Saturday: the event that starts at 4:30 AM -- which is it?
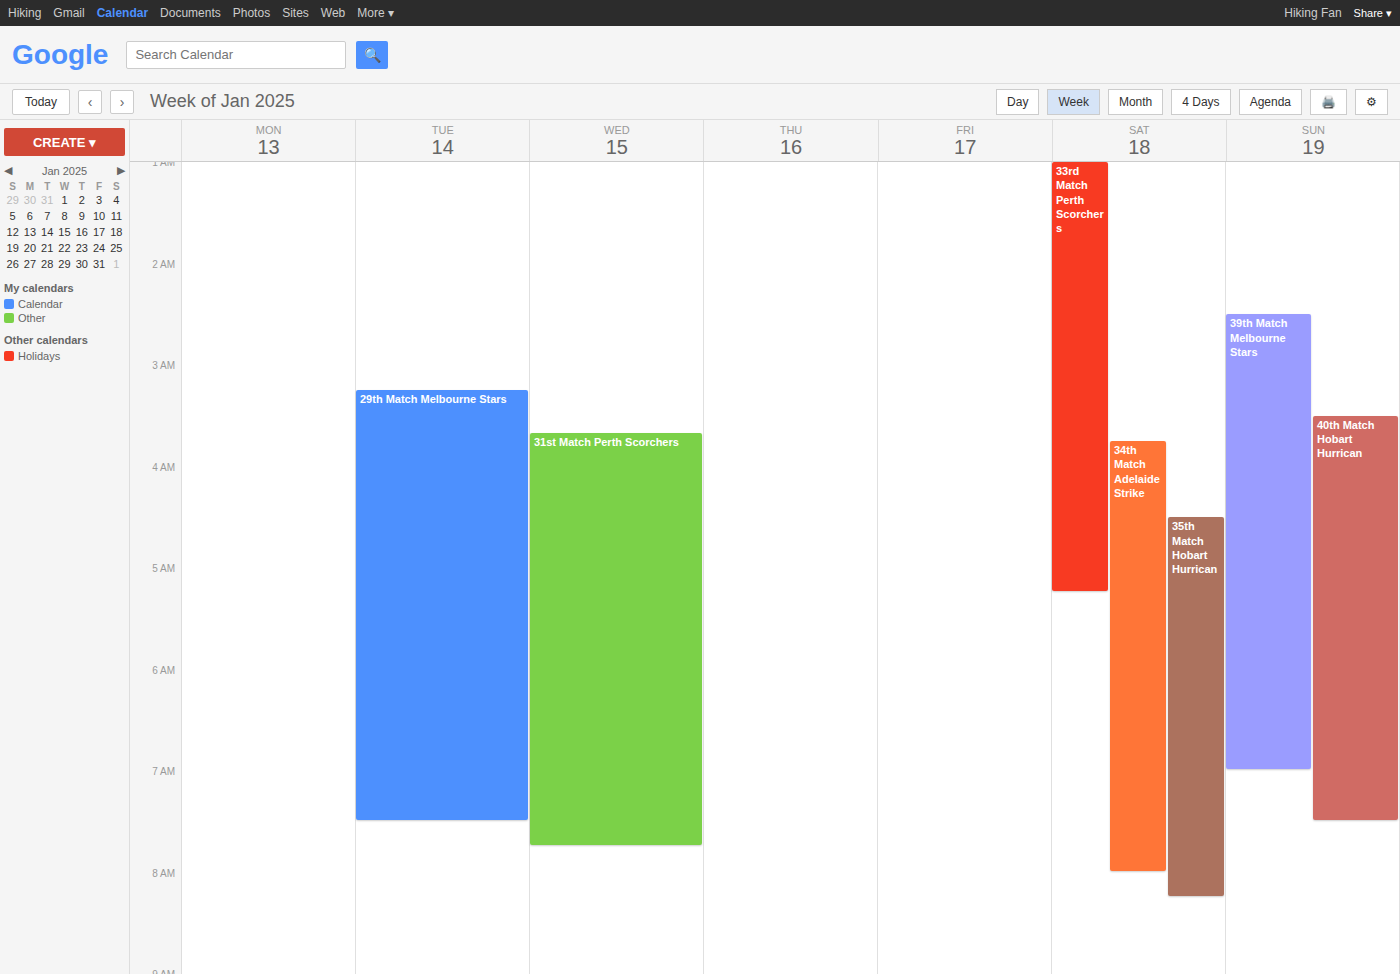
"35th Match Hobart Hurrican"